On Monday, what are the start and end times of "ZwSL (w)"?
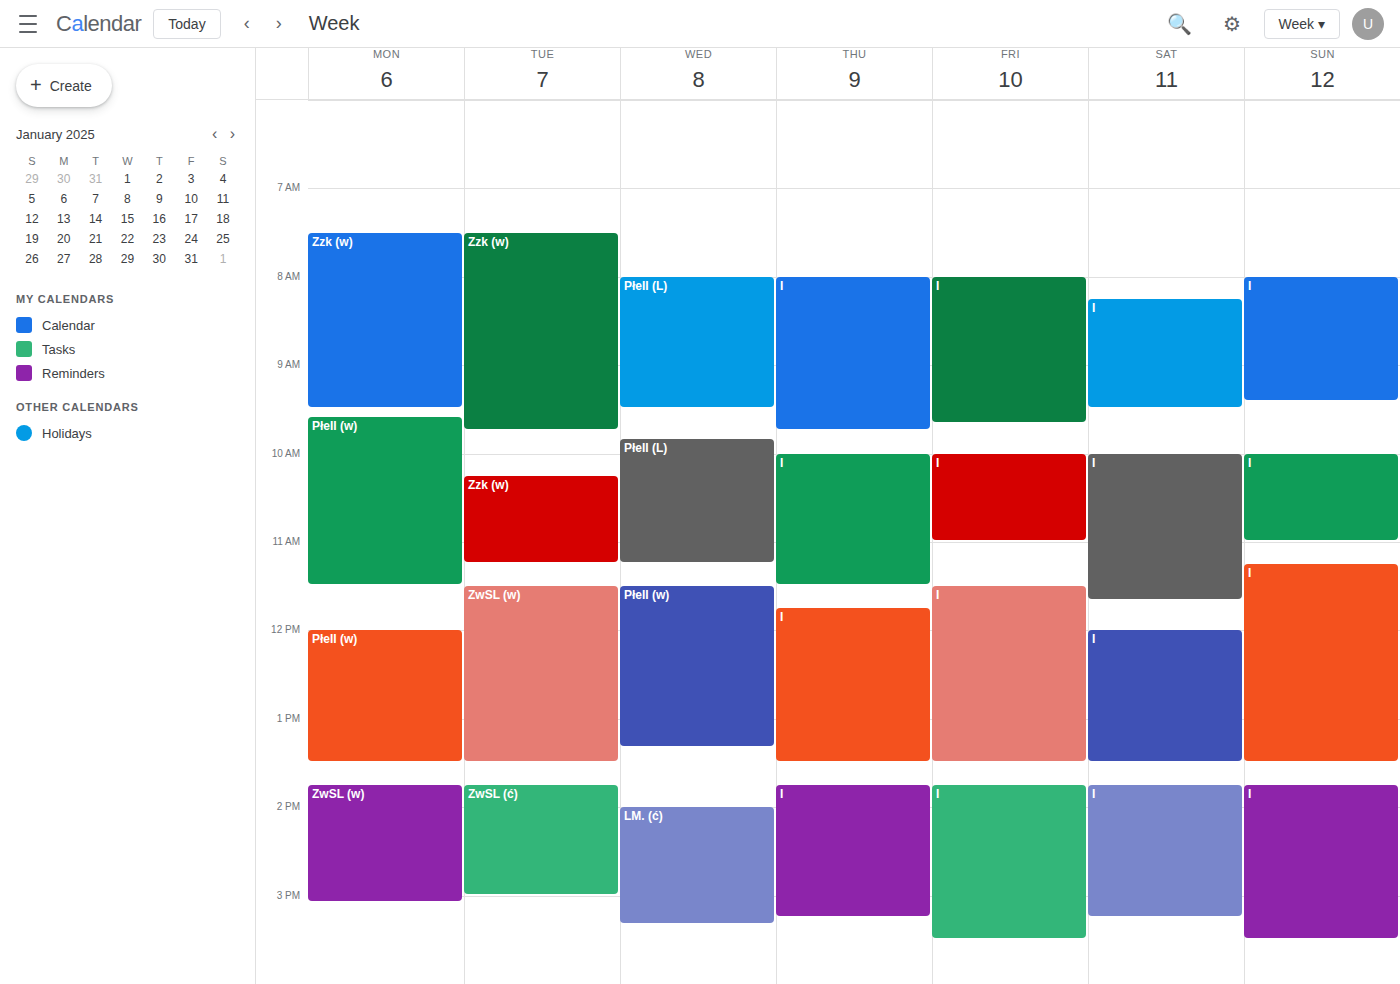
1:45 PM to 3:05 PM